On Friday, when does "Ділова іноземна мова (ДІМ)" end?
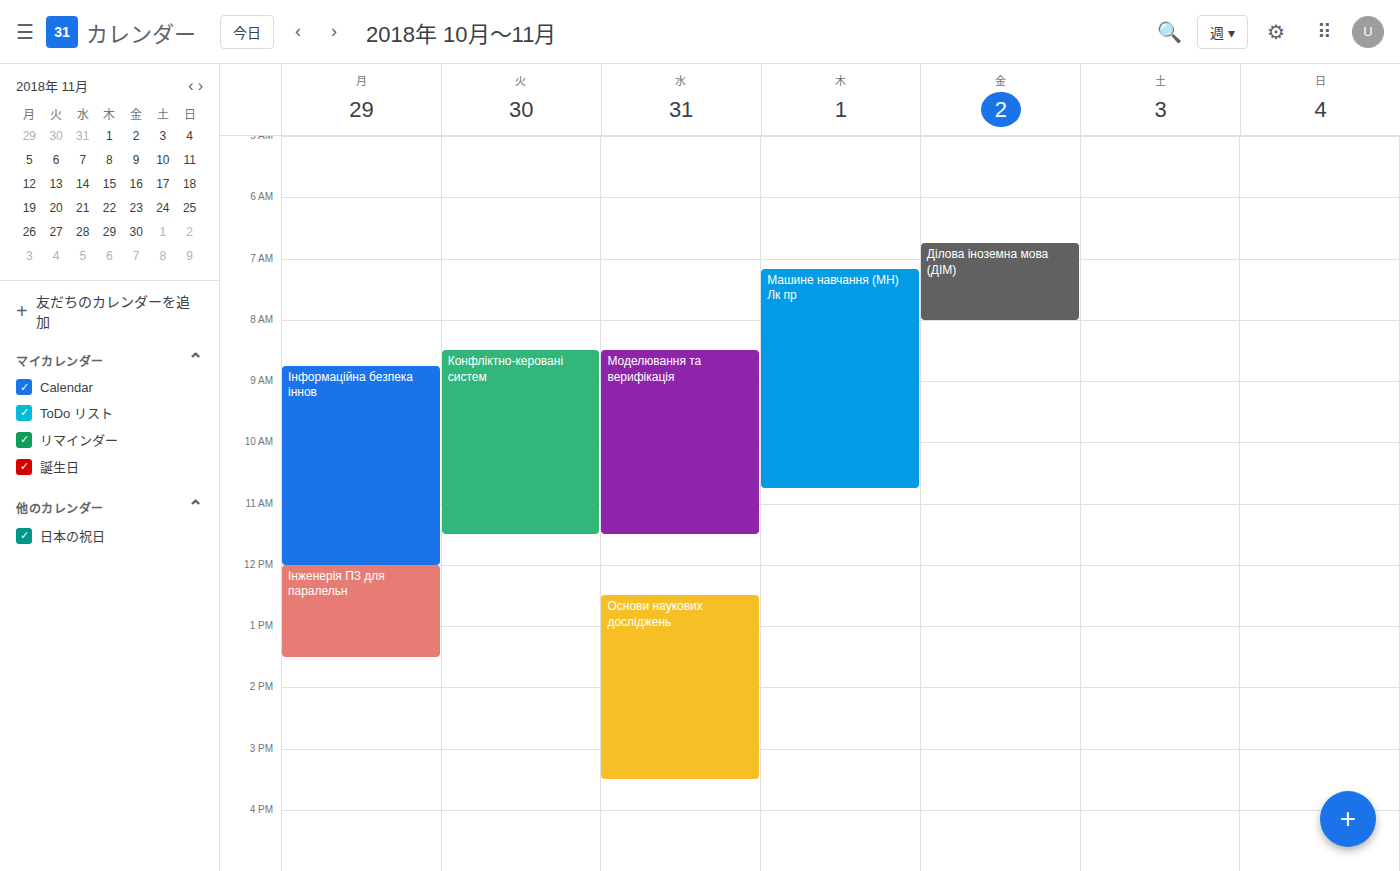
08:00